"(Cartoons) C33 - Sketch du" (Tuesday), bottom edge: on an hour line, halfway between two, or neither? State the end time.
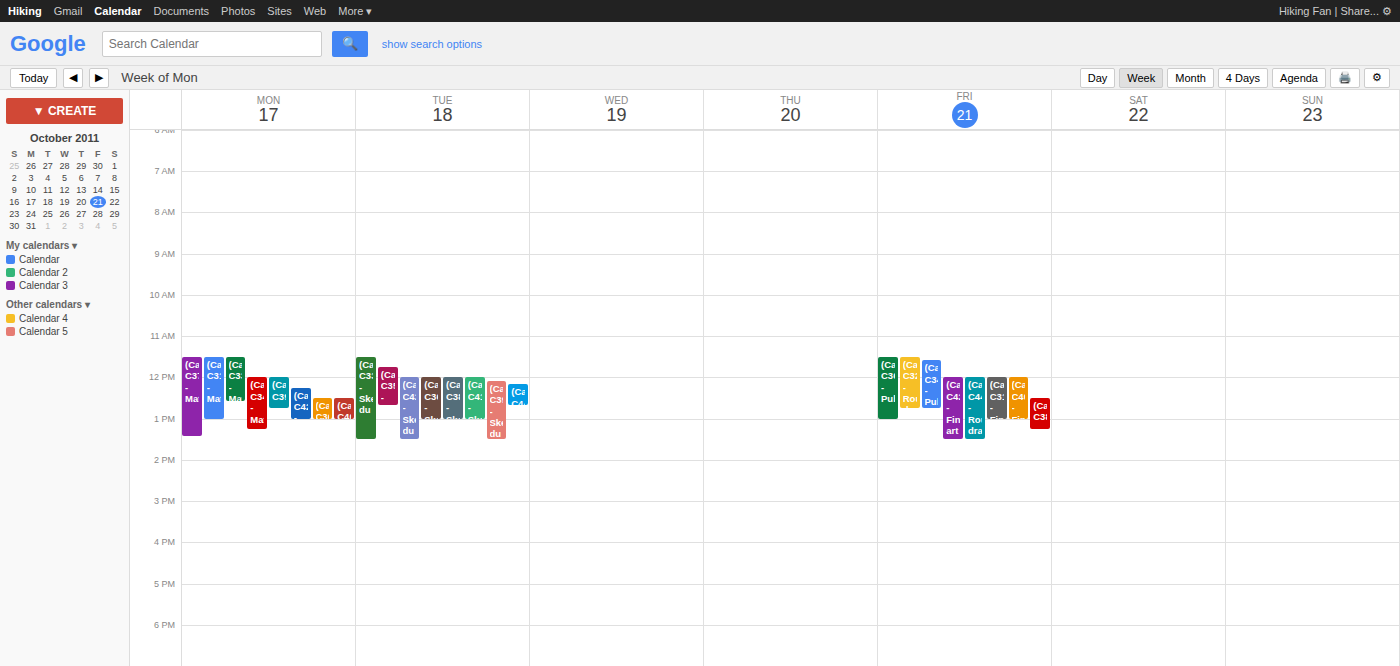
1:30 PM -- halfway between the 1 PM and 2 PM lines.